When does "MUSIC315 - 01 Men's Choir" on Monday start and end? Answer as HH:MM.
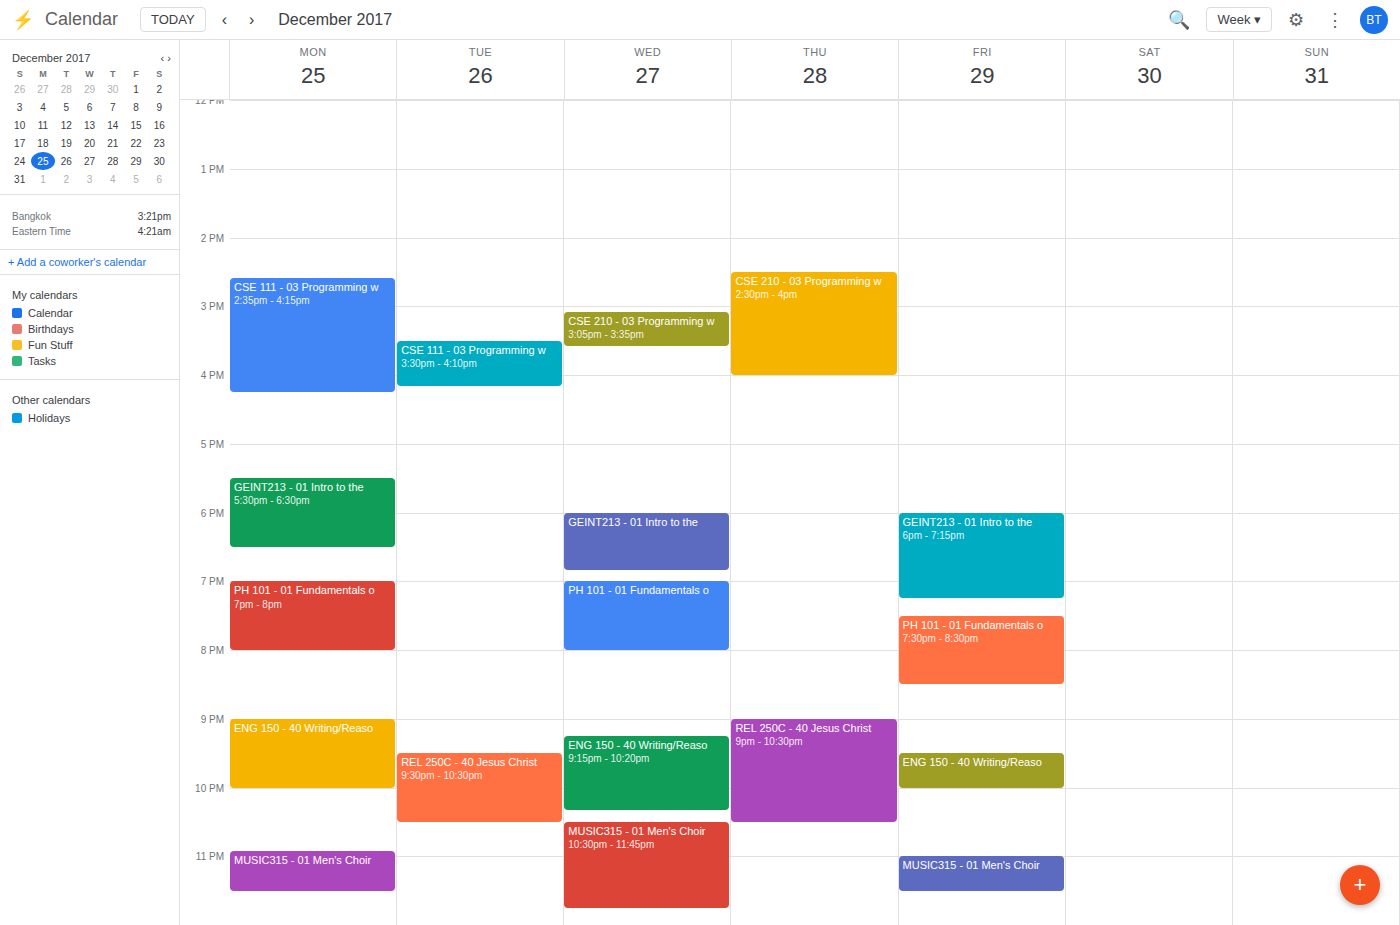
22:55 to 23:30